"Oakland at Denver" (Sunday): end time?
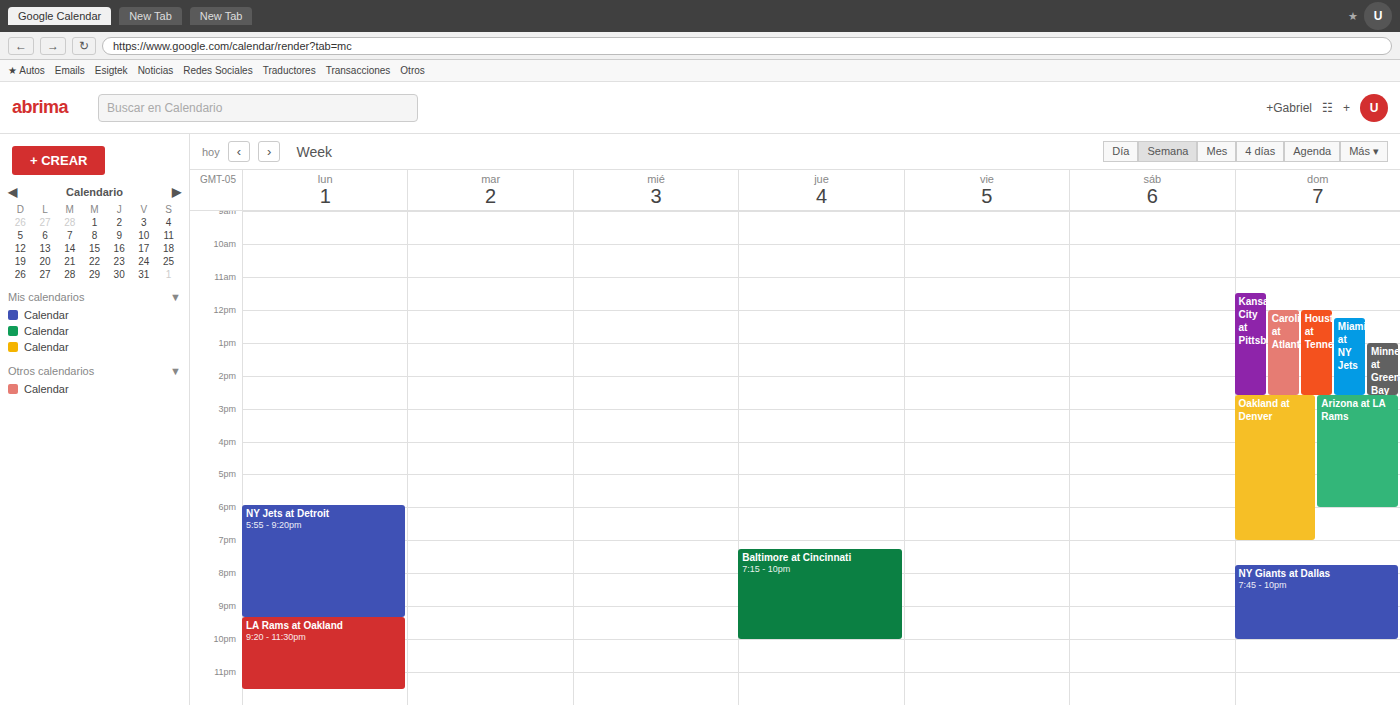
7:00 PM